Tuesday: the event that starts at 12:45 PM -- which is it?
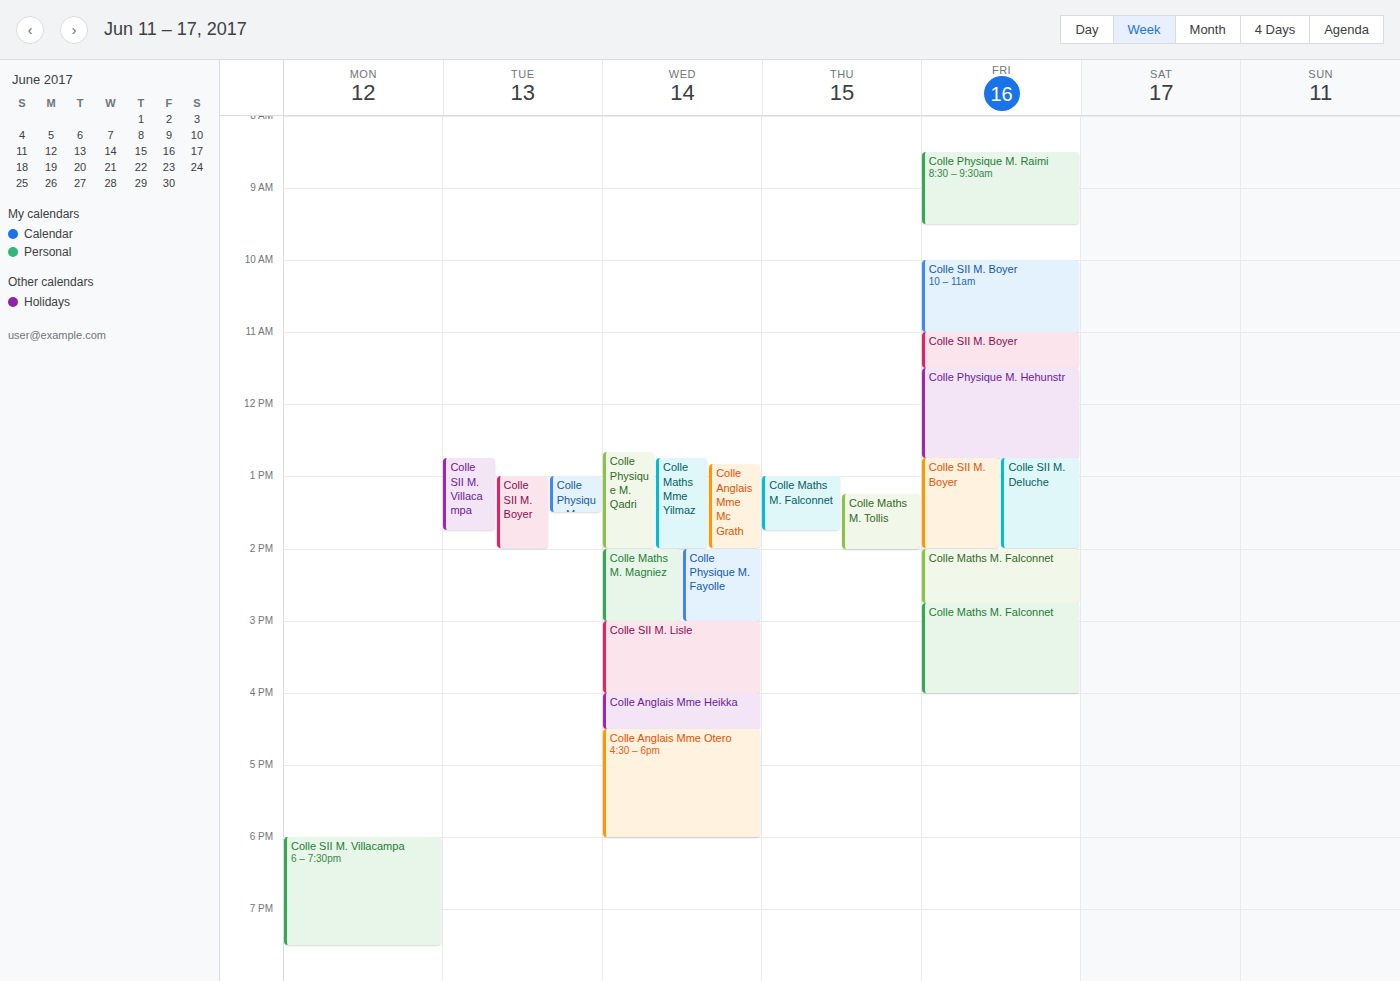
"Colle SII M. Villacampa"